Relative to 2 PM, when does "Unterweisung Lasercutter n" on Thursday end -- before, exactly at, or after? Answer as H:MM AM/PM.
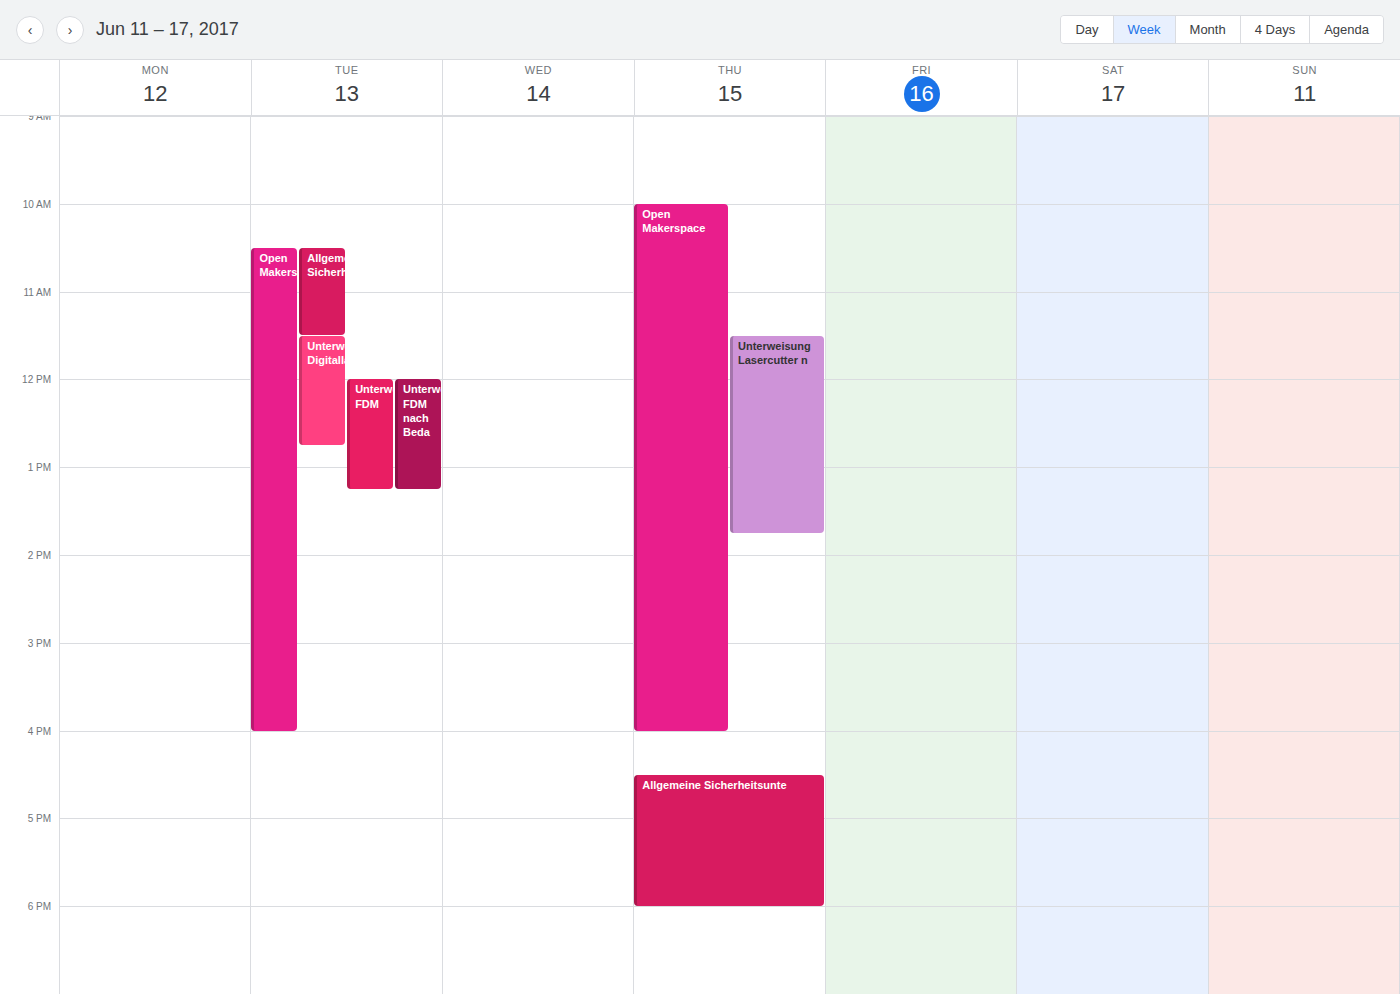
1:45 PM -- before 2 PM, 15 minutes above the 2 PM line.